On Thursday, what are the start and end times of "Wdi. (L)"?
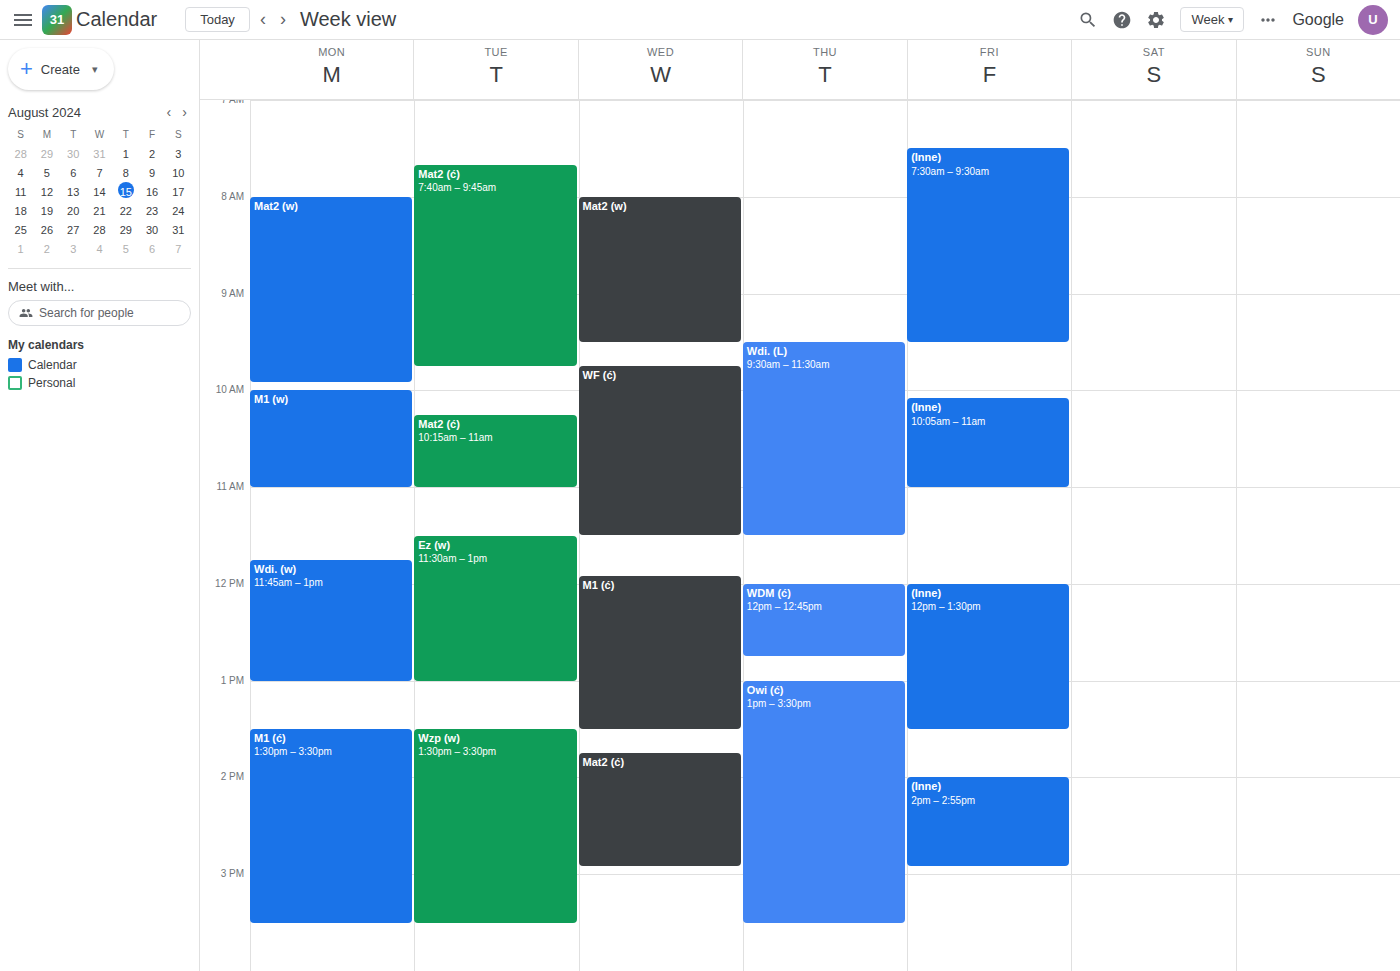
9:30 AM to 11:30 AM